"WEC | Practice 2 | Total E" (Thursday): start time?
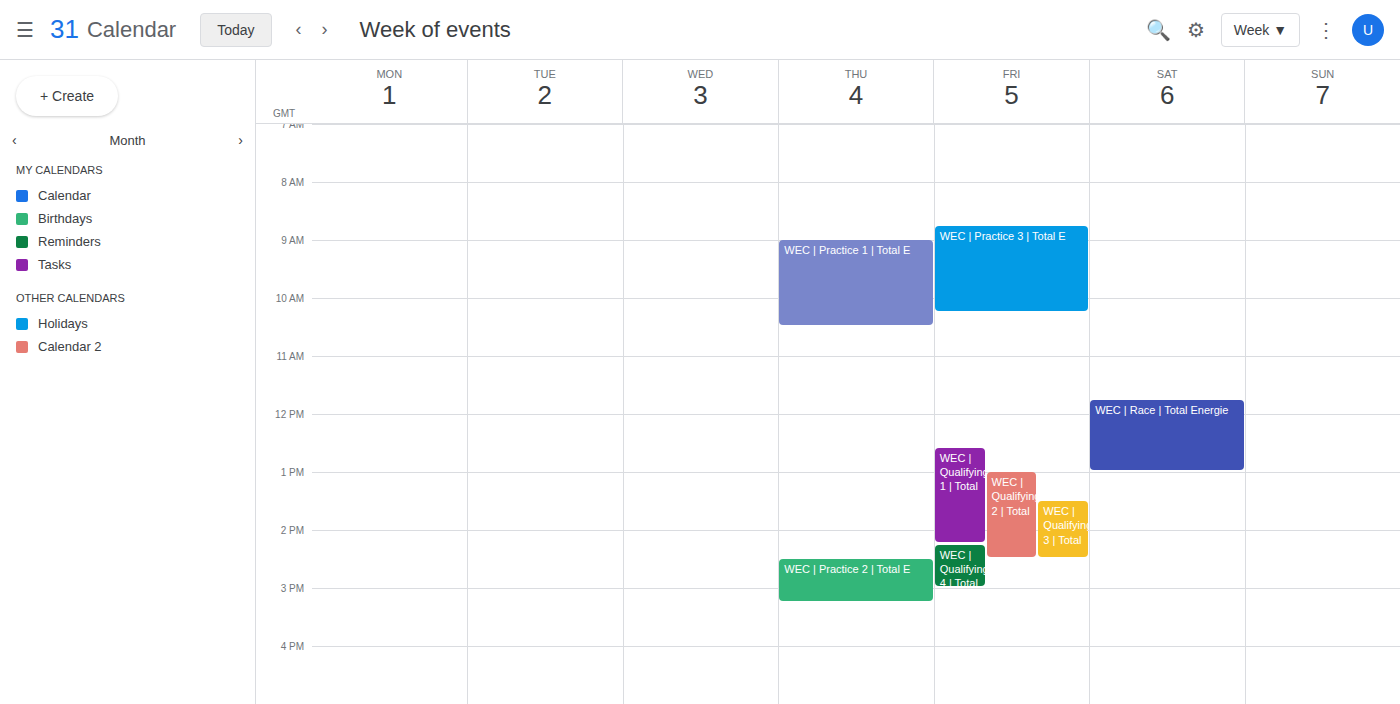
14:30